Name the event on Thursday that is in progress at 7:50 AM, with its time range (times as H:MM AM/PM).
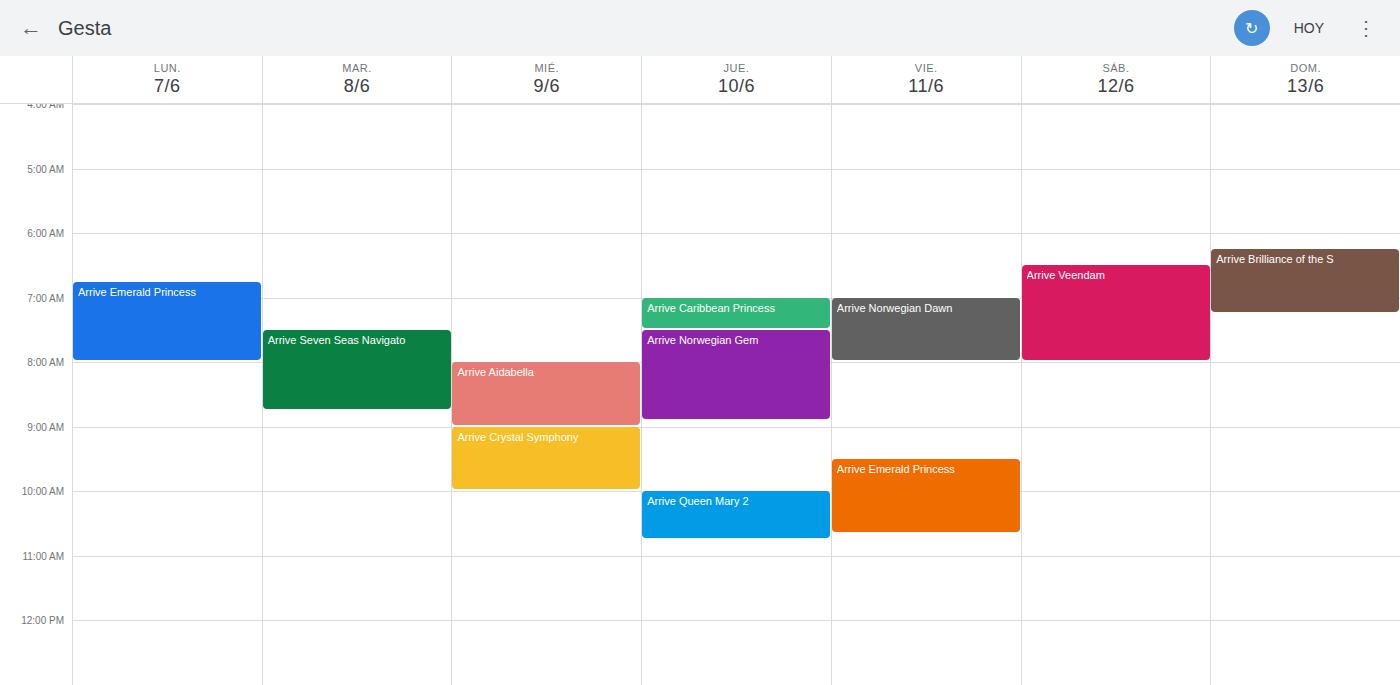
"Arrive Norwegian Gem", 7:30 AM to 8:55 AM